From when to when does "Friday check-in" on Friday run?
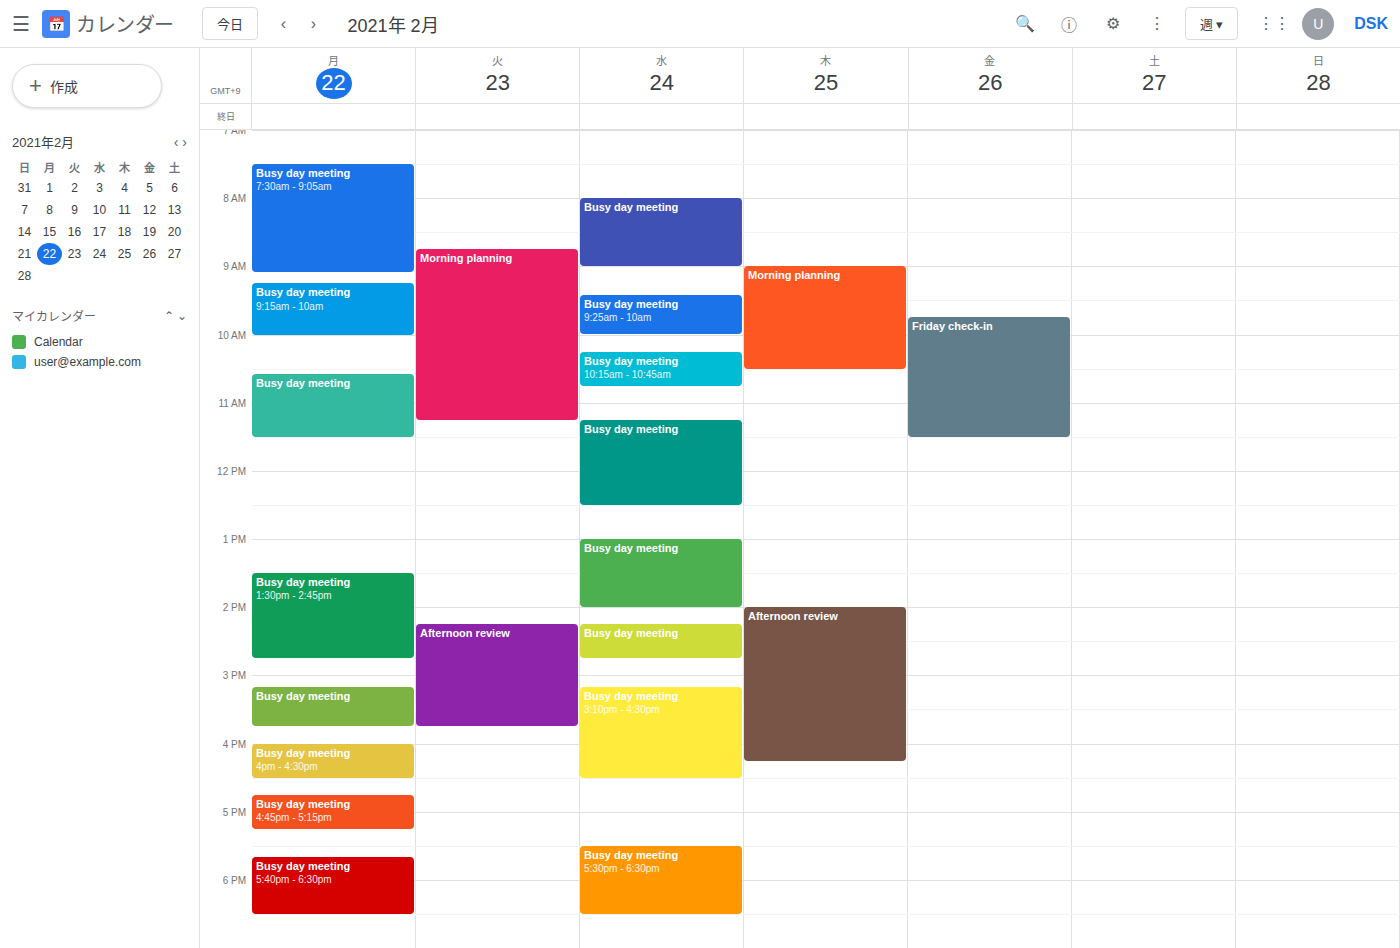
9:45 AM to 11:30 AM